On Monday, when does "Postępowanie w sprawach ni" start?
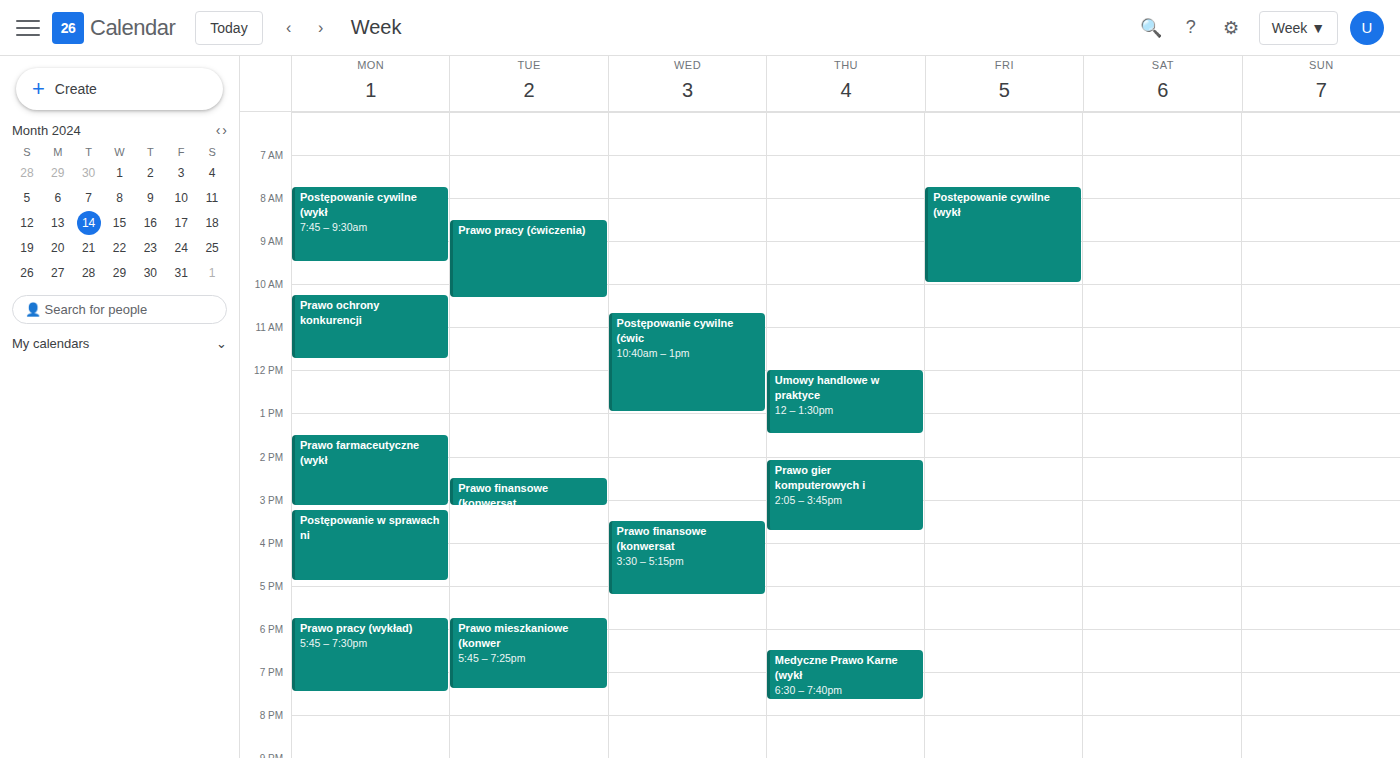
3:15 PM